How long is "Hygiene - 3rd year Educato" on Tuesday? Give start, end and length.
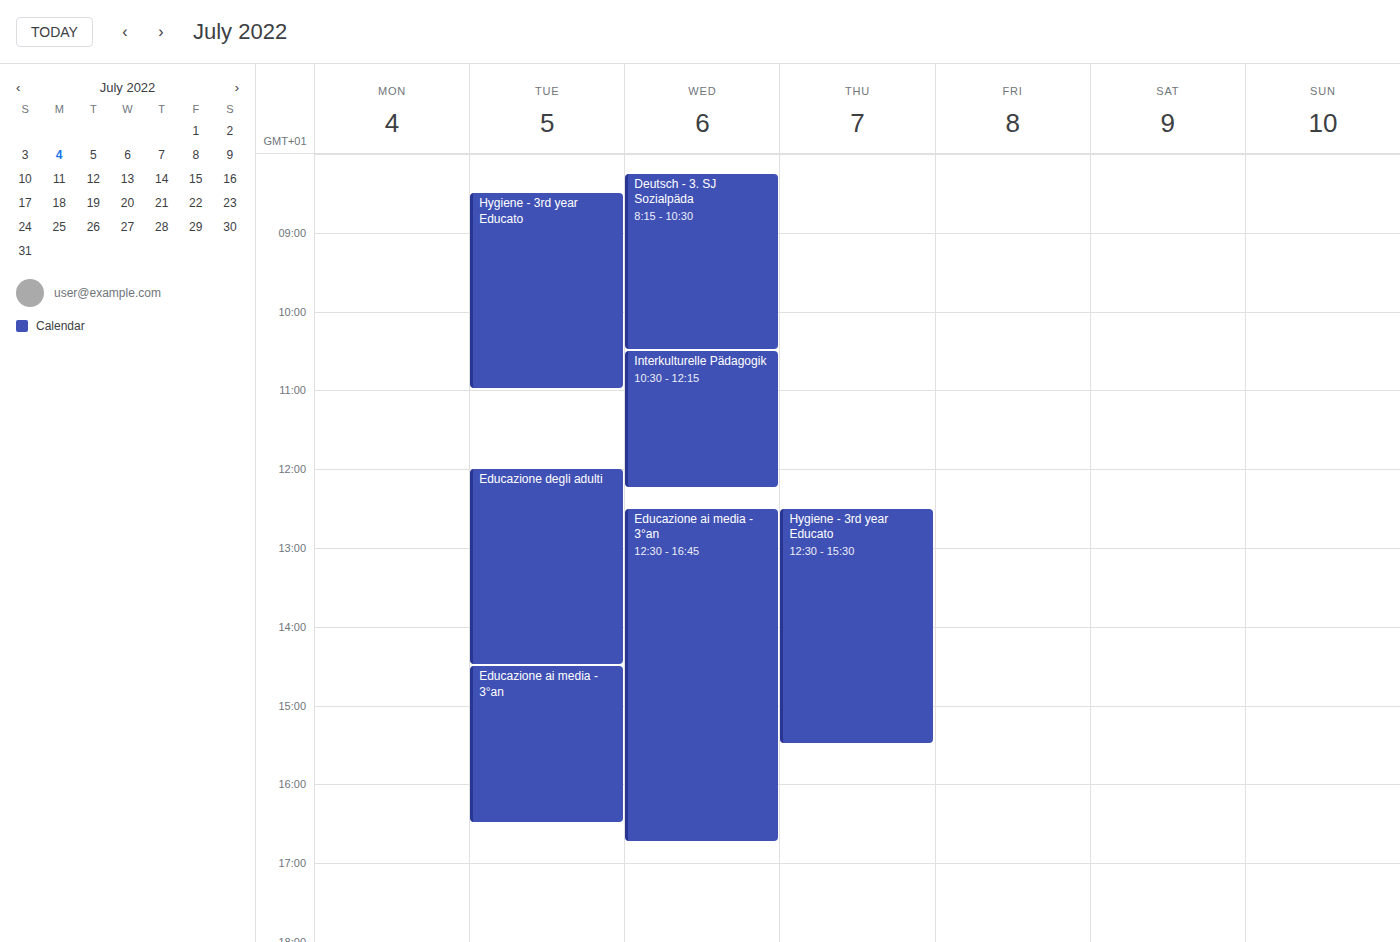
08:30 to 11:00, 2 hours 30 minutes